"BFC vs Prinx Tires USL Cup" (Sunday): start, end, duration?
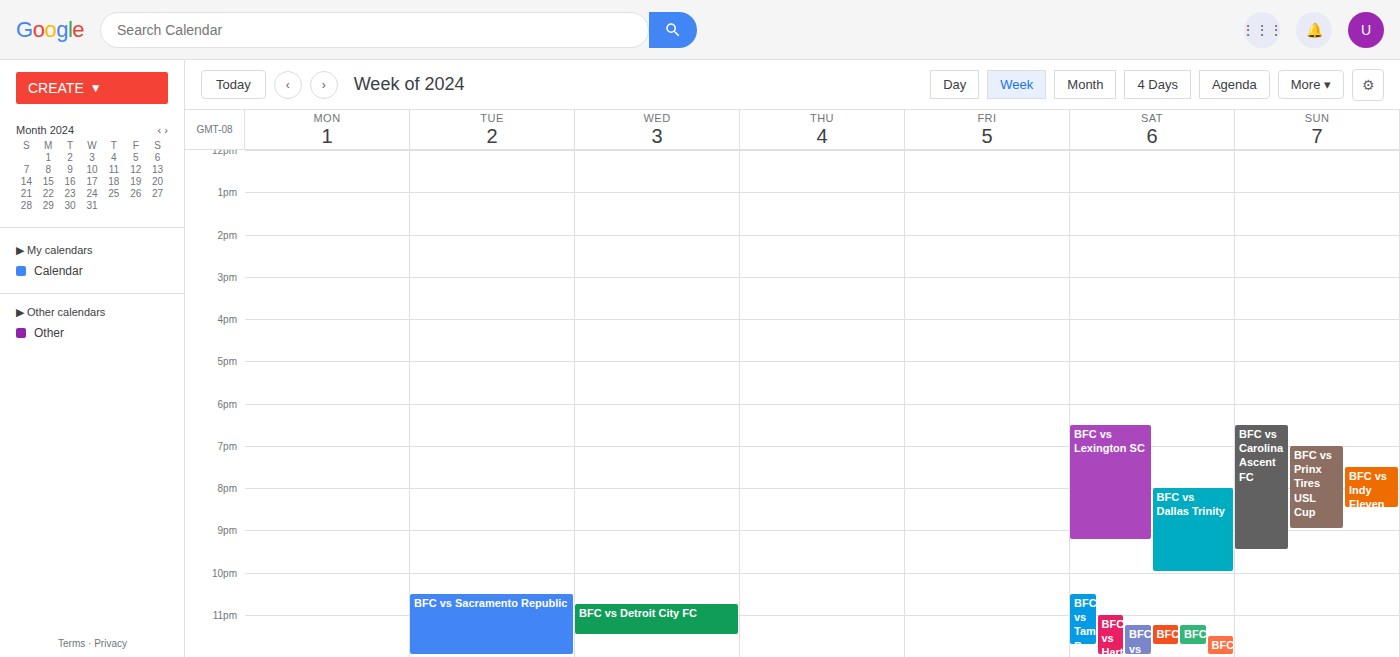
7:00 PM to 9:00 PM, 2 hours